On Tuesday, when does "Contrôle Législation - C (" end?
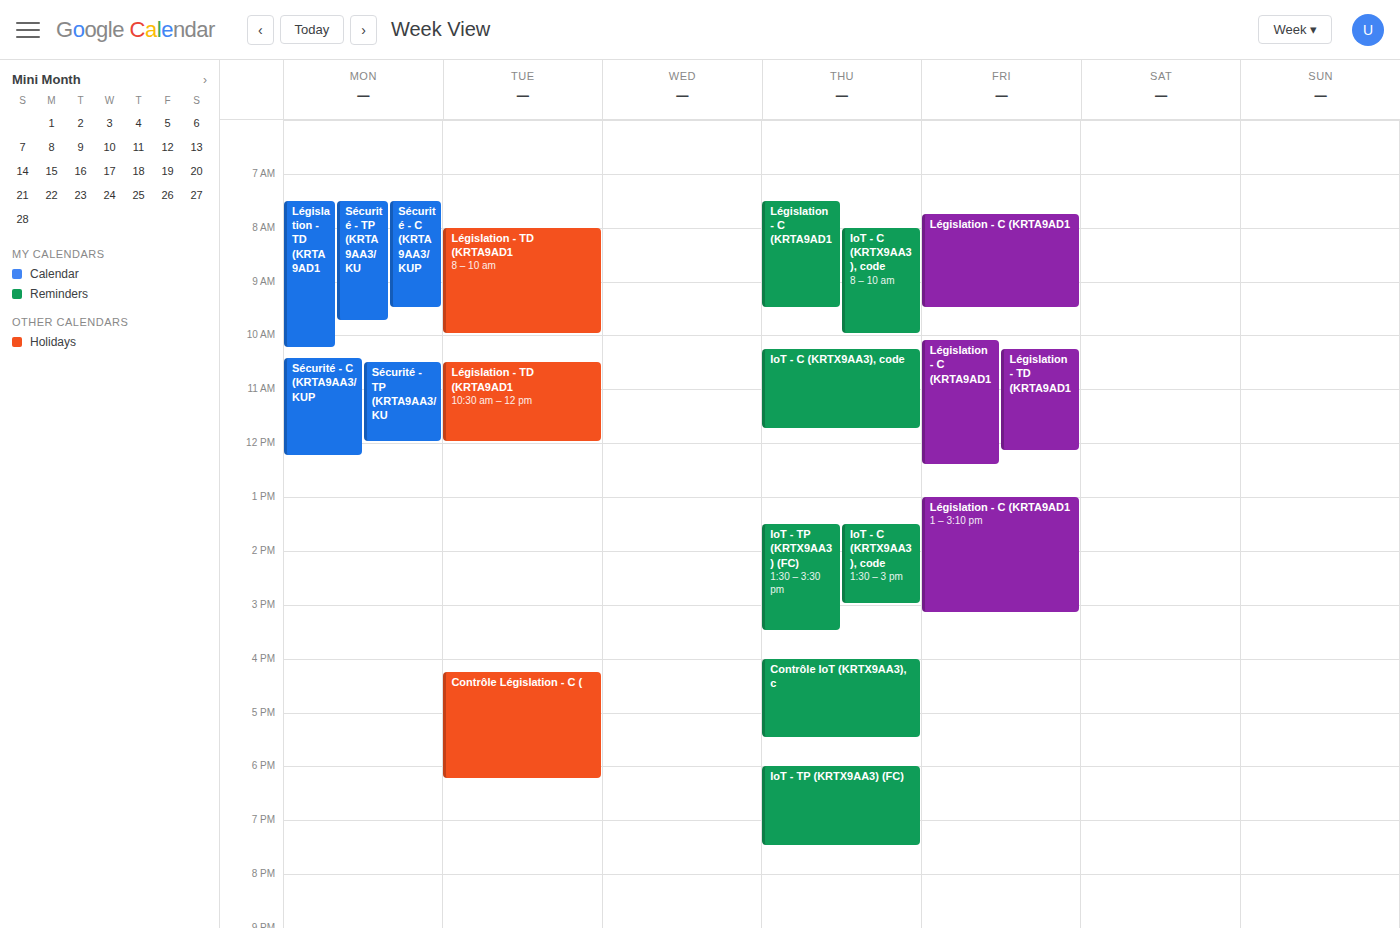
6:15 PM